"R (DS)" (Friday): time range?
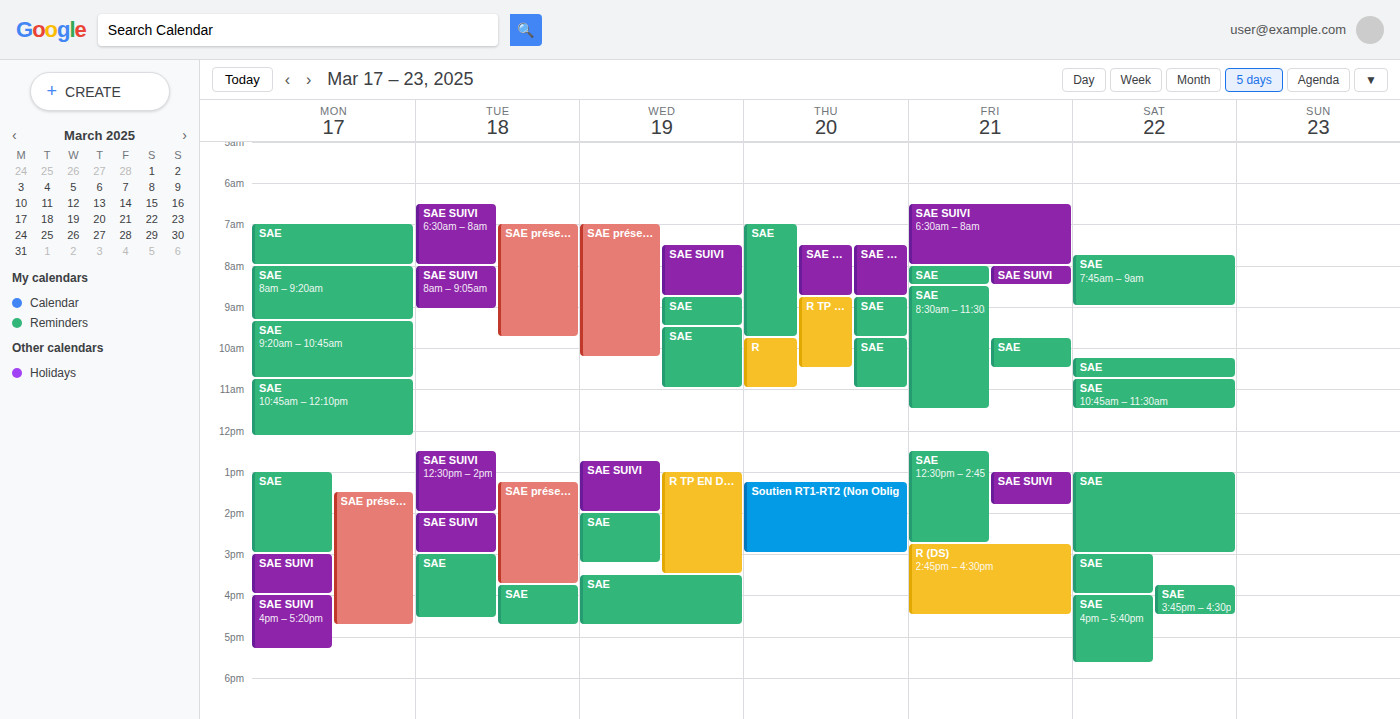
2:45 PM to 4:30 PM